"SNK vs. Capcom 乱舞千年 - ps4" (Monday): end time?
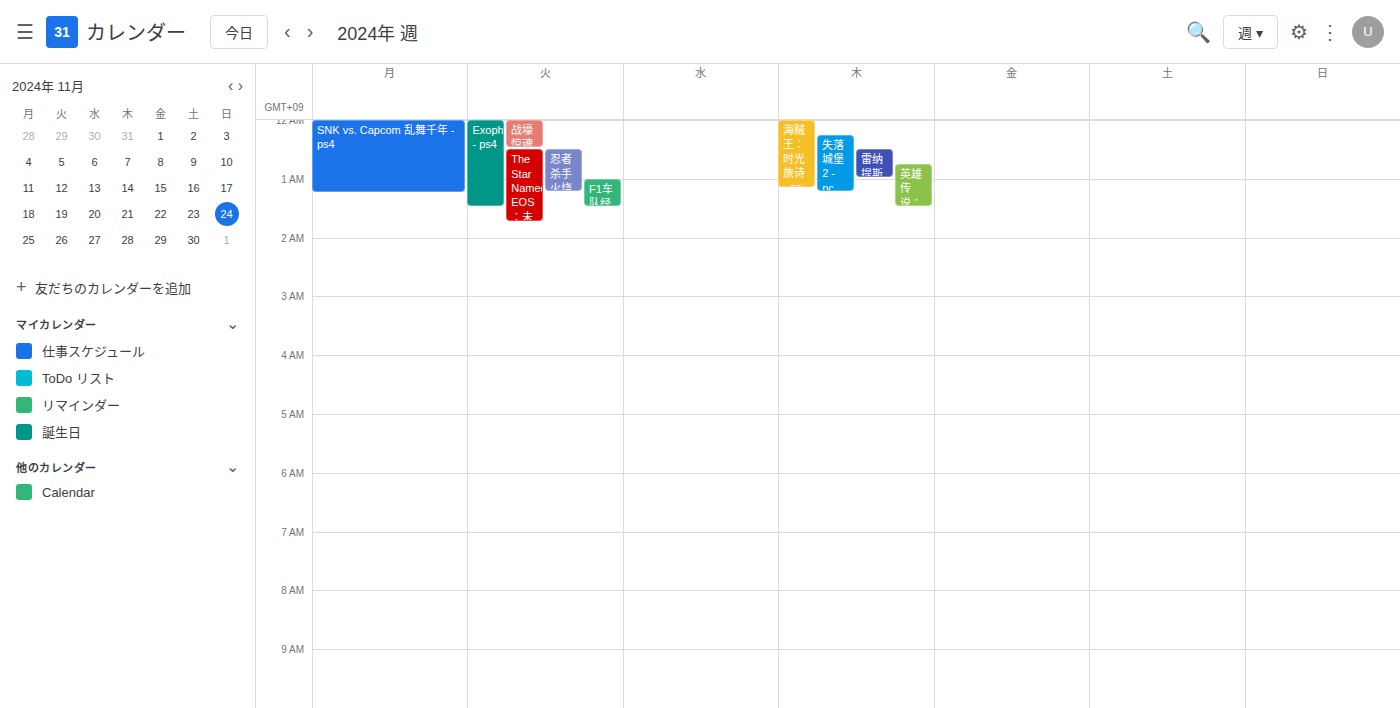
1:15 AM